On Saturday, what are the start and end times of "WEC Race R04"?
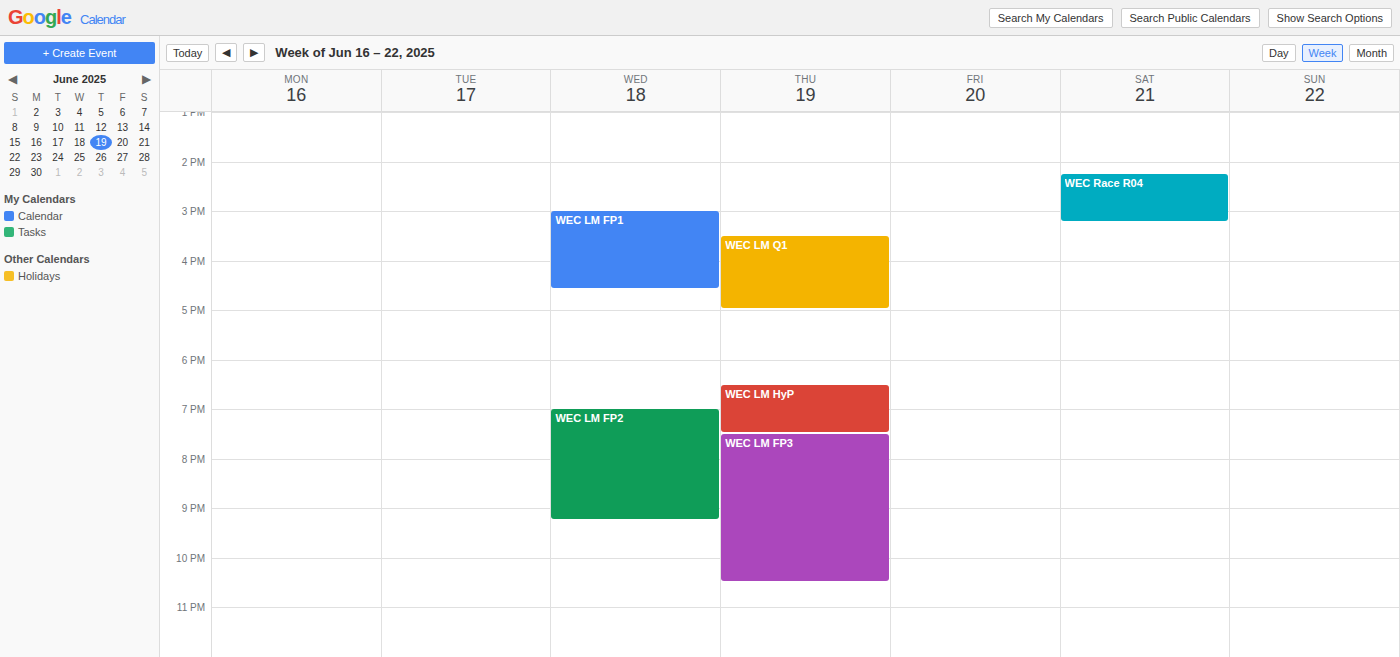
2:15 PM to 3:15 PM